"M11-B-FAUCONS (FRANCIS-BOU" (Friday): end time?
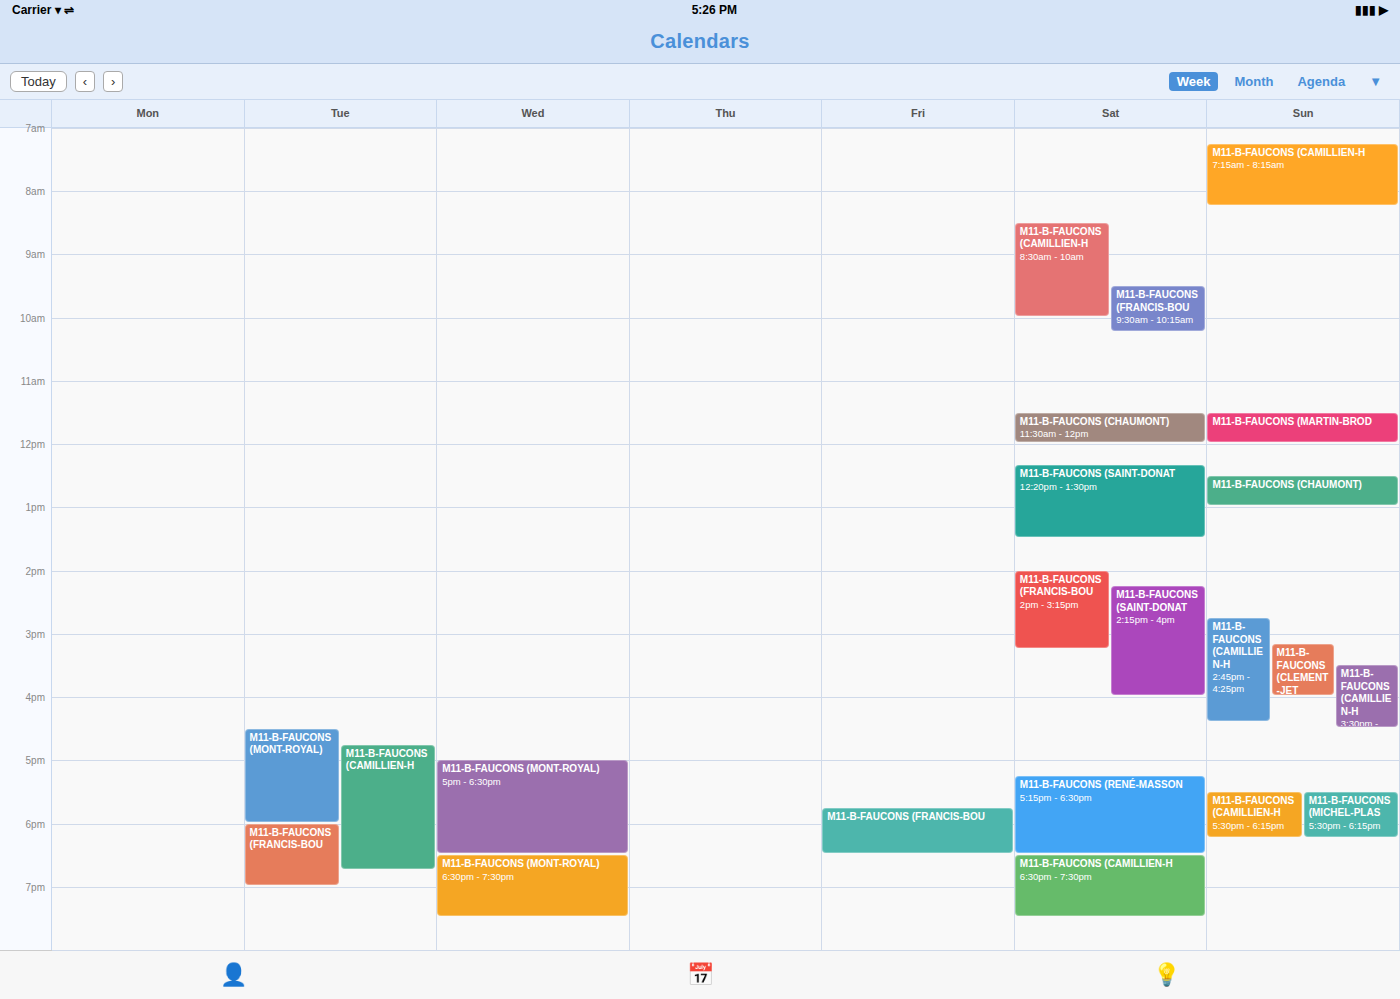
6:30 PM